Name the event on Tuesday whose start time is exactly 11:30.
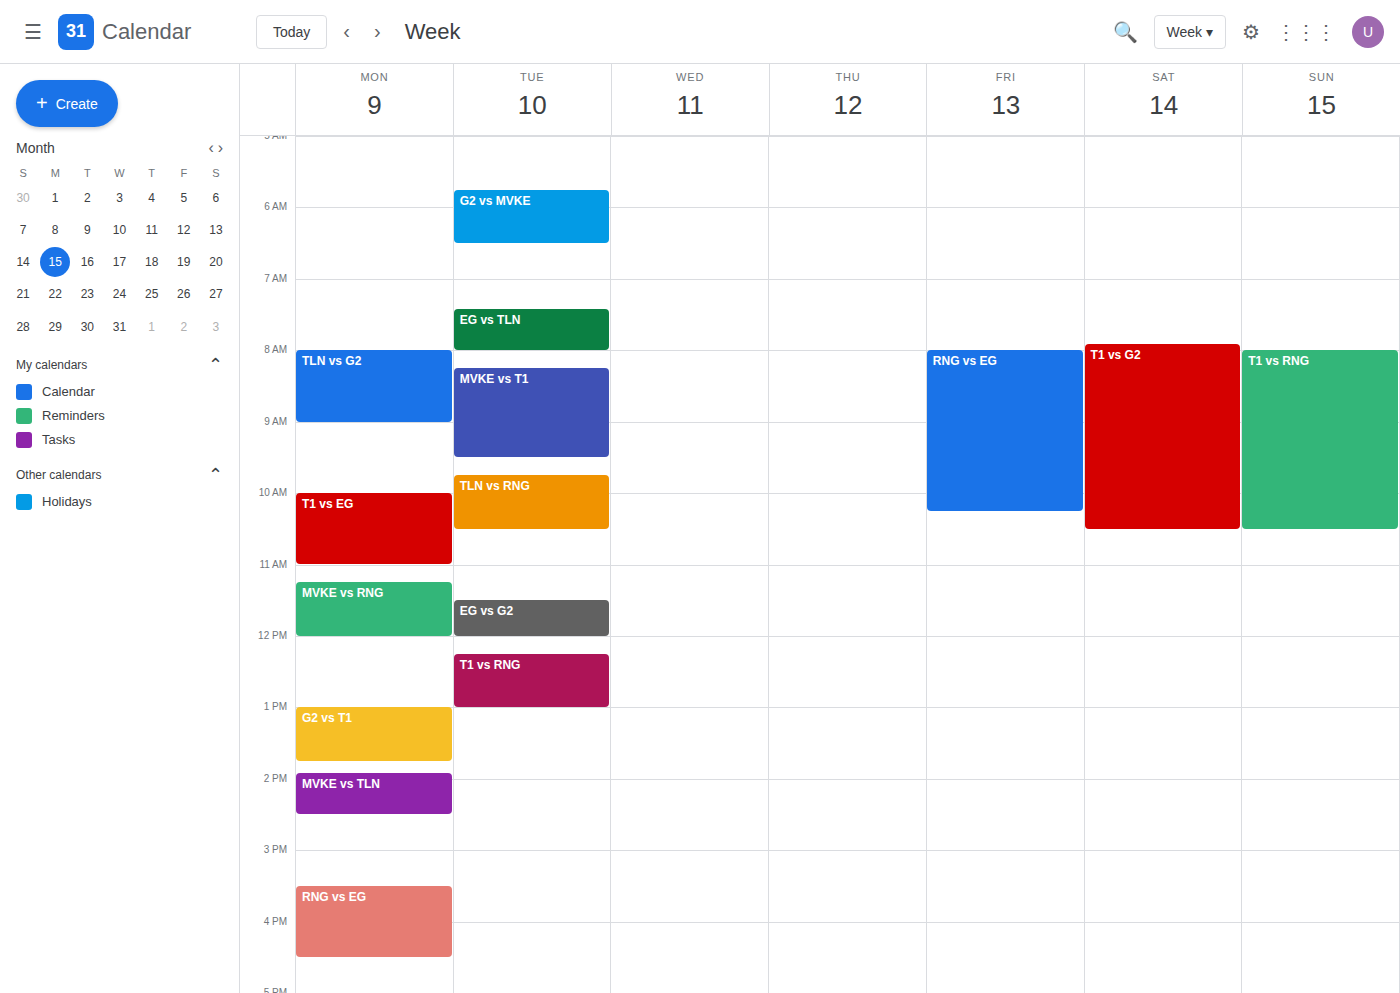
"EG vs G2"